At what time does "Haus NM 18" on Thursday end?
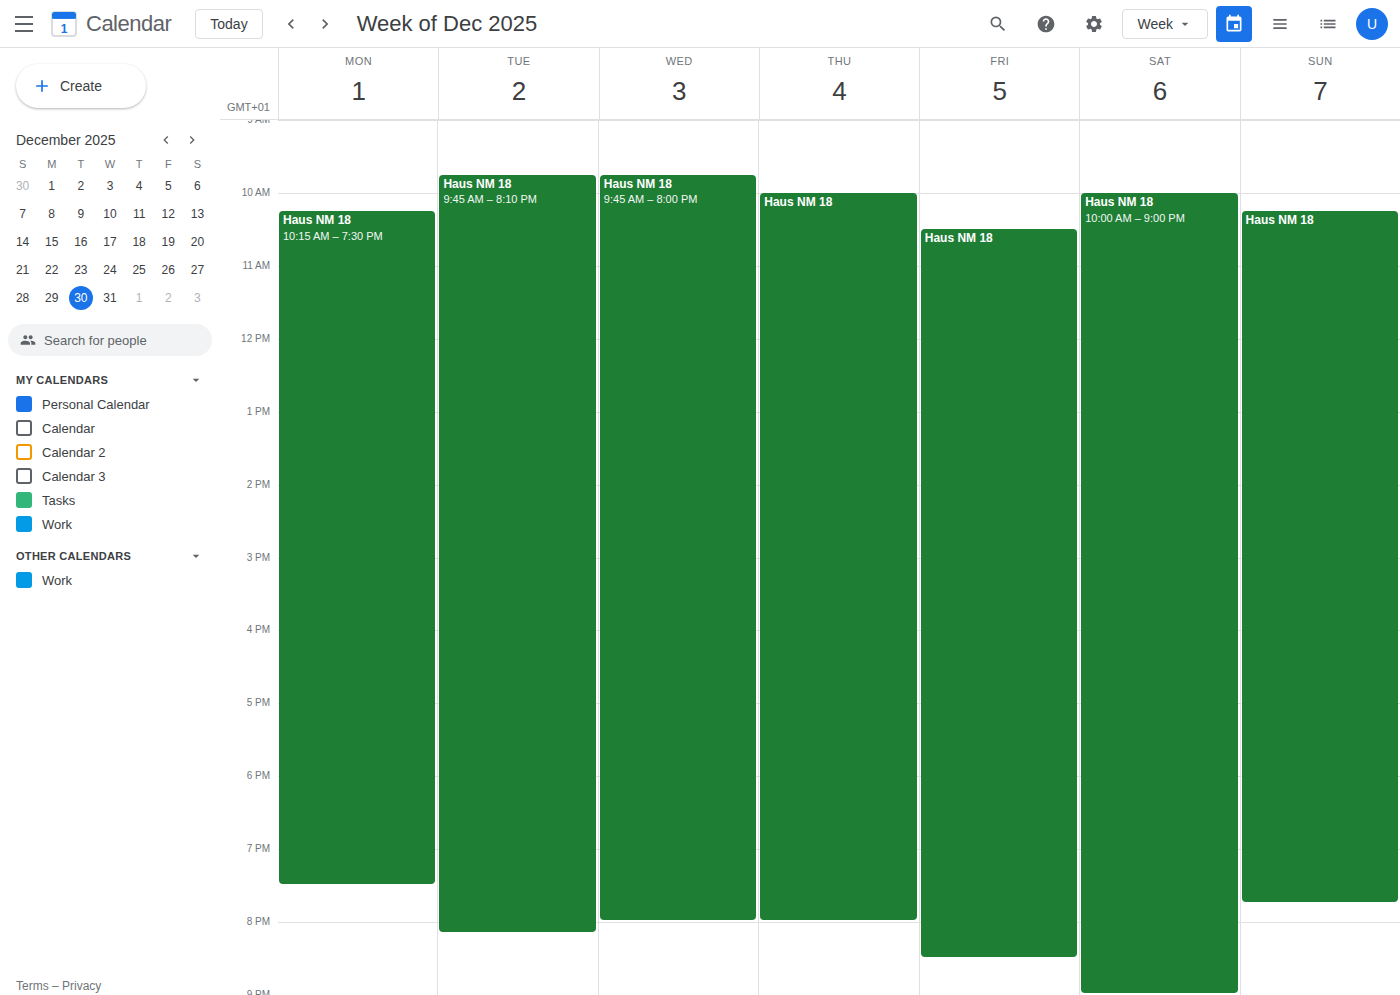
8:00 PM